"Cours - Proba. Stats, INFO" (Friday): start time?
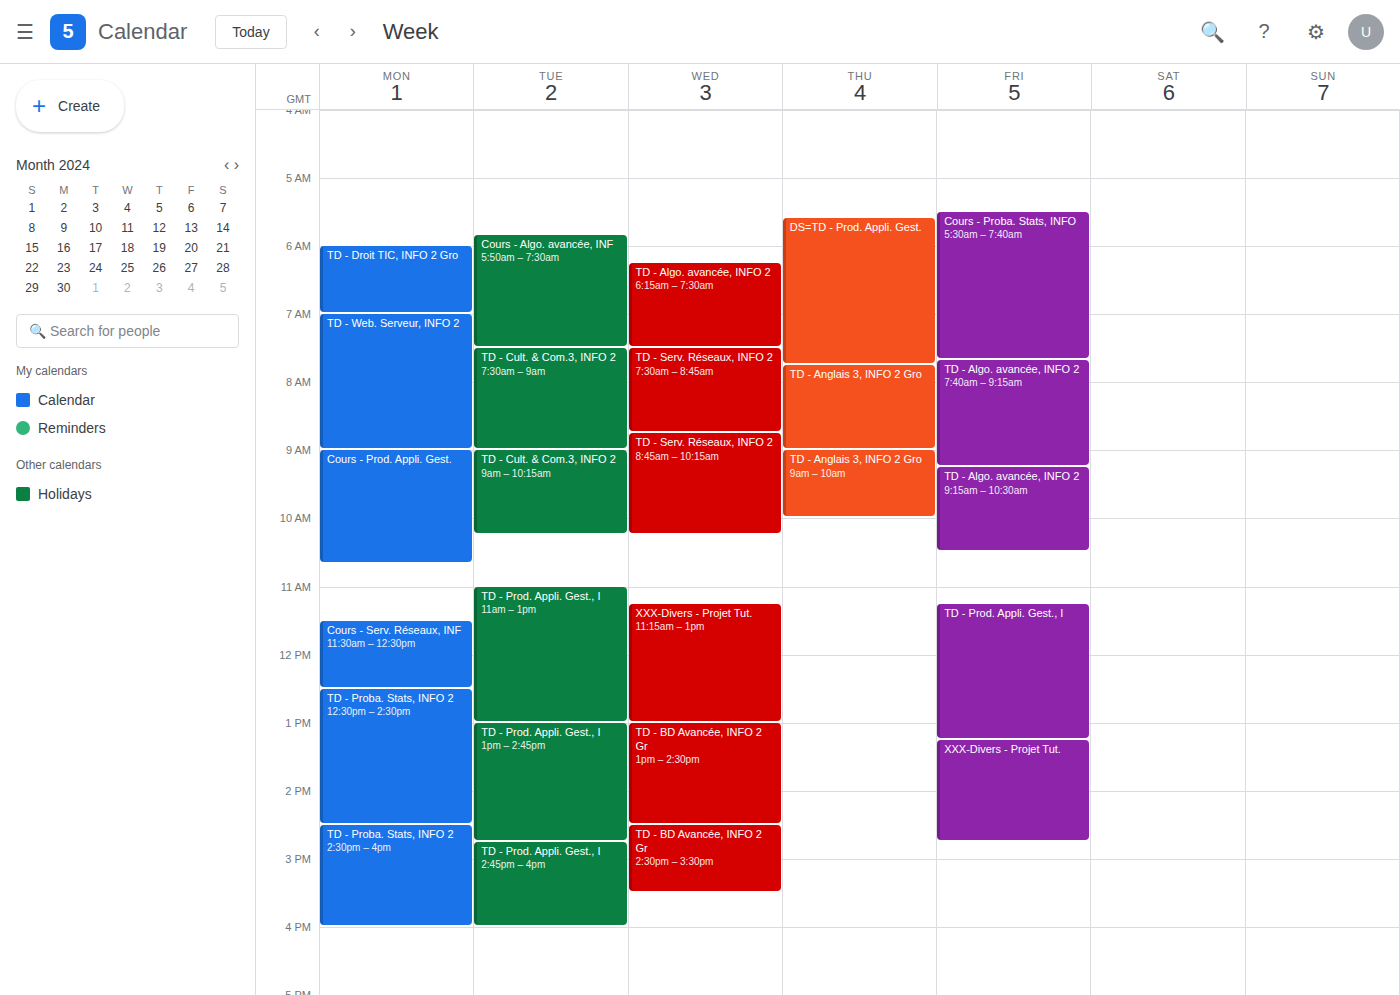
5:30 AM